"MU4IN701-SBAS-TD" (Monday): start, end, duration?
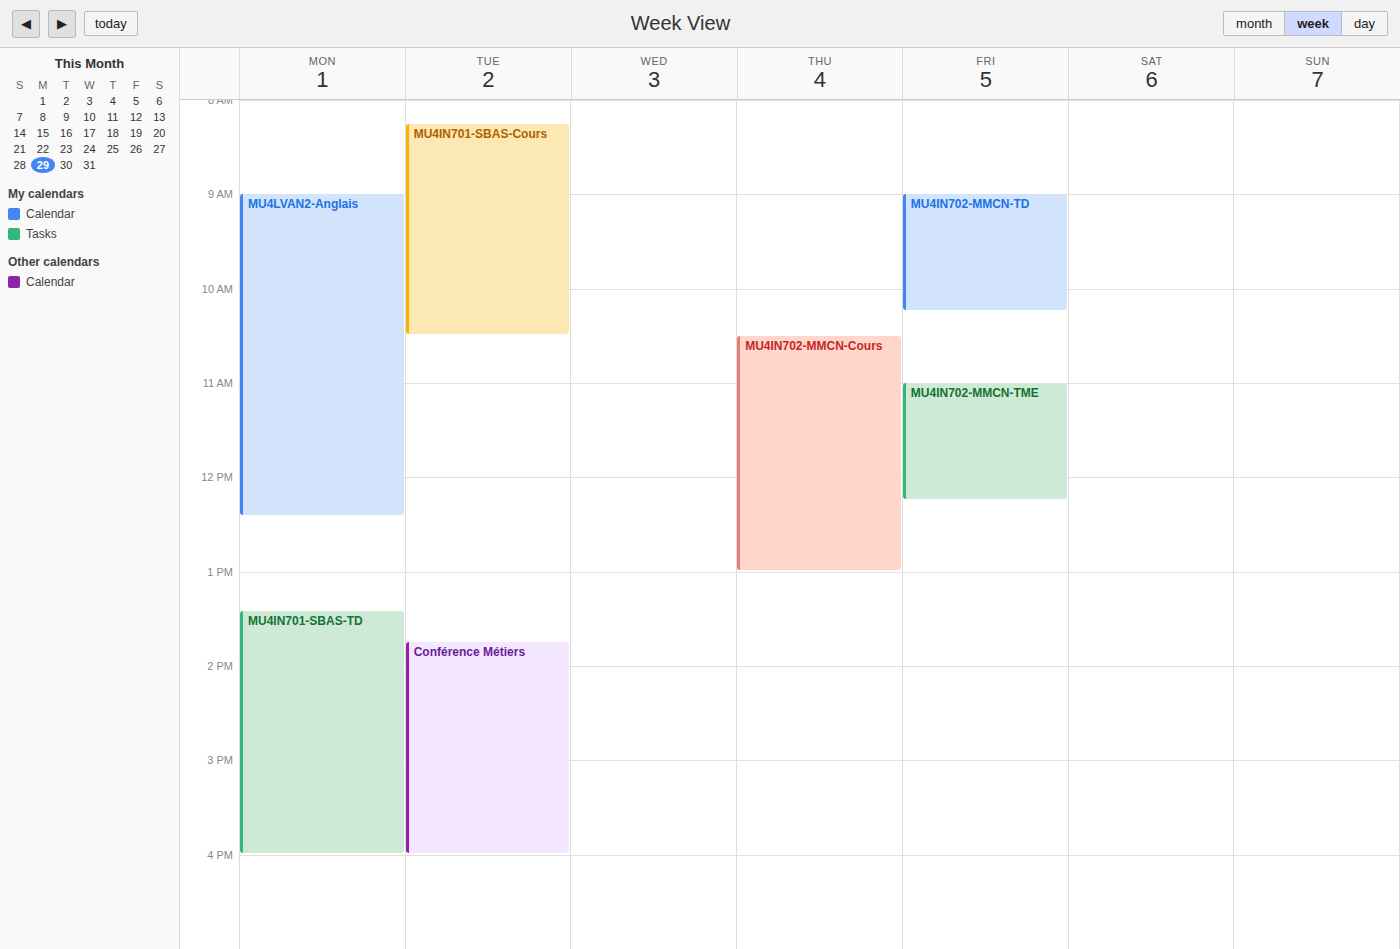
1:25 PM to 4:00 PM, 2 hours 35 minutes